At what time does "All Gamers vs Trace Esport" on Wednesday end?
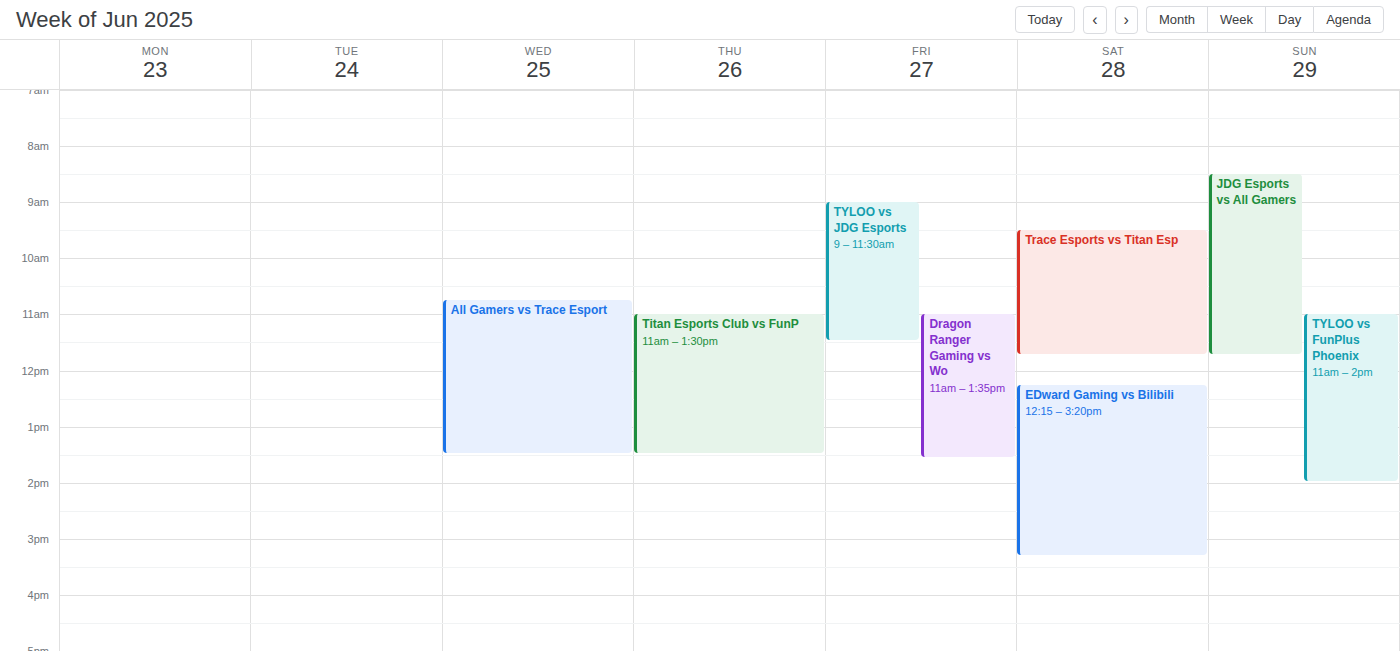
1:30 PM